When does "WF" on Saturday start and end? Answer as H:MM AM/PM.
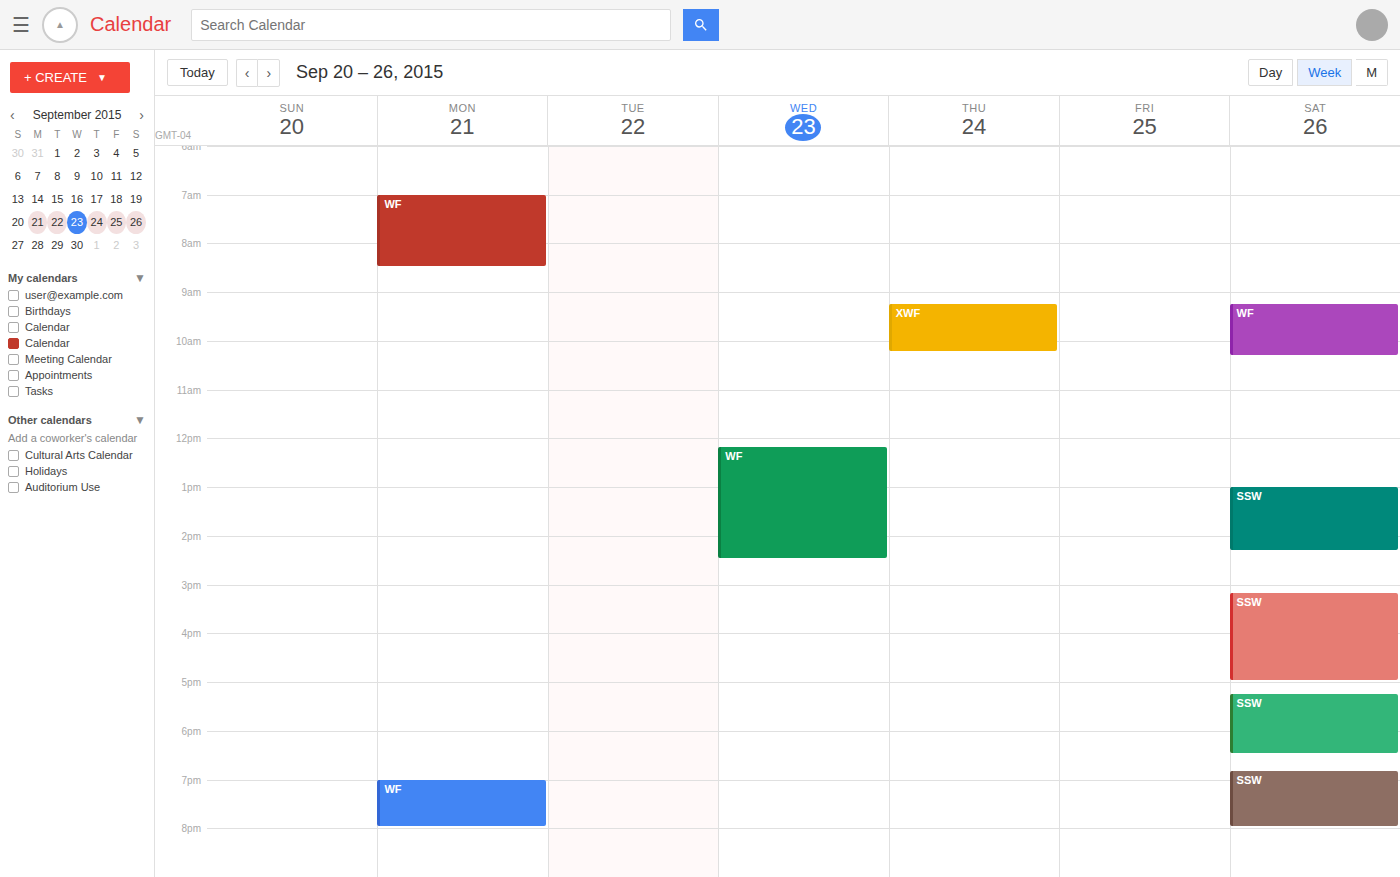
9:15 AM to 10:20 AM